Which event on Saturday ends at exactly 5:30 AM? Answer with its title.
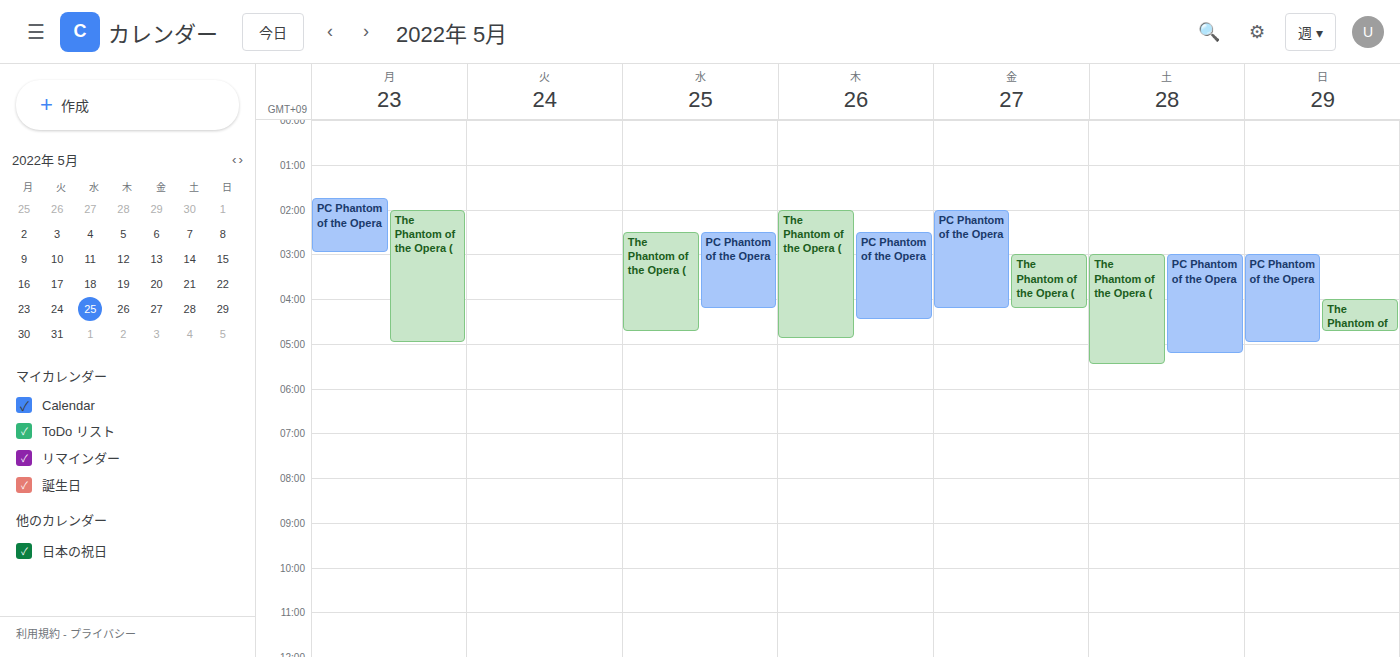
"The Phantom of the Opera ("